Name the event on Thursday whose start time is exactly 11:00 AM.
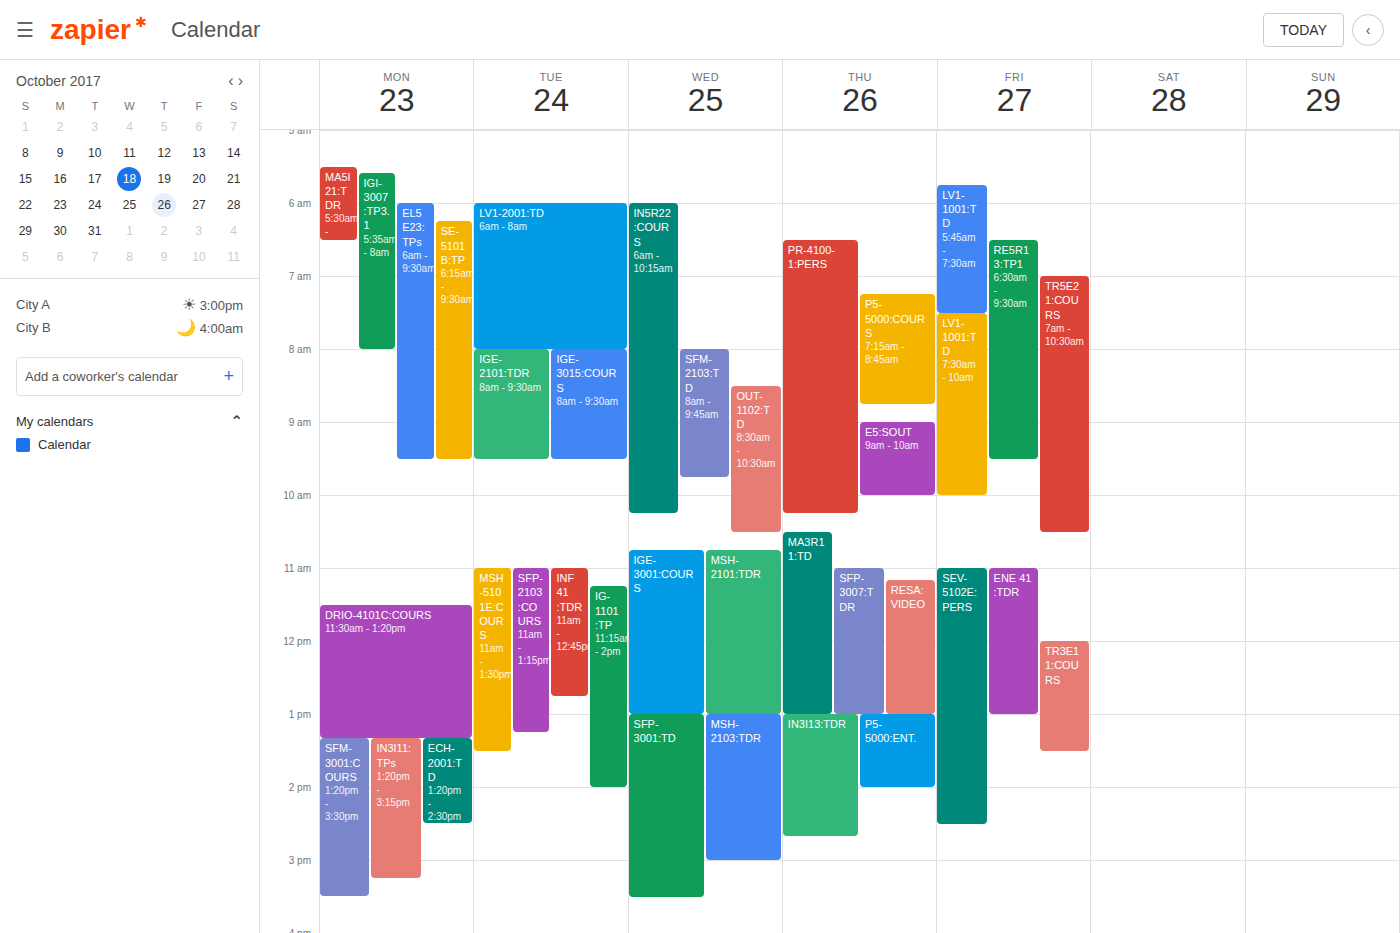
"SFP-3007:TDR"